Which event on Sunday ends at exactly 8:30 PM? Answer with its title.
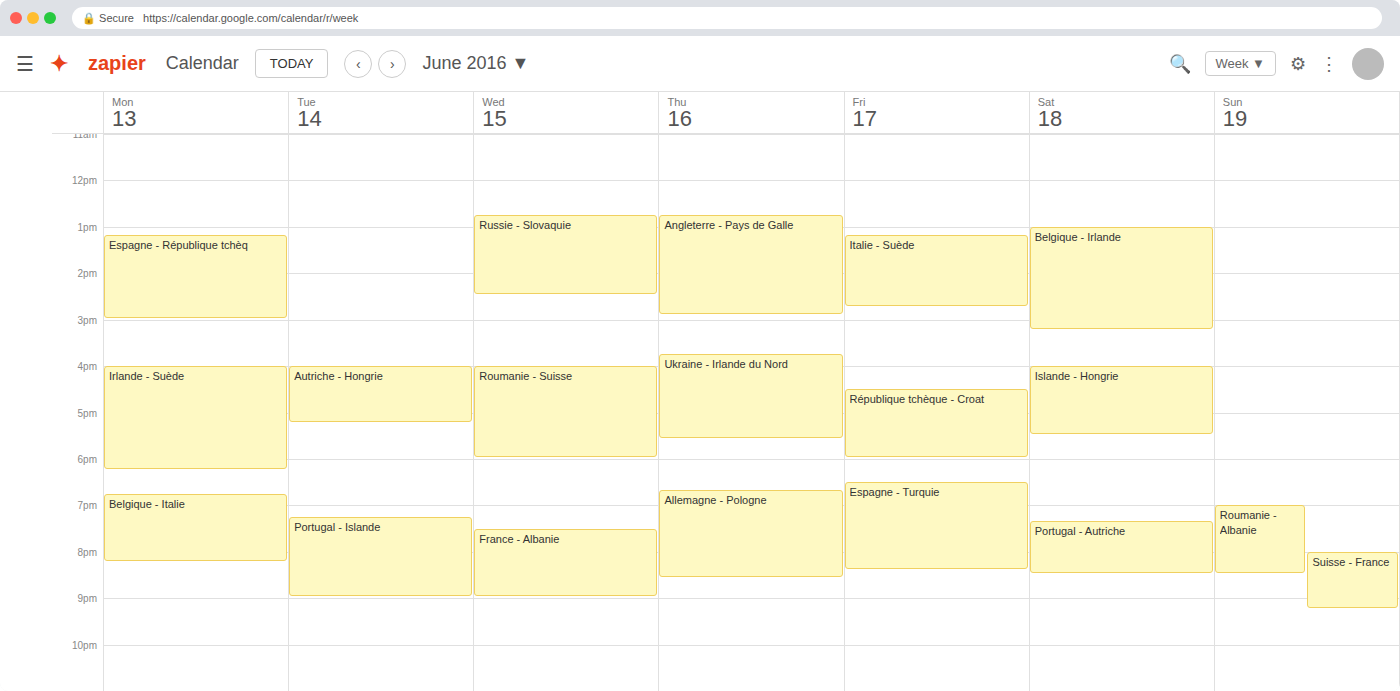
"Roumanie - Albanie"